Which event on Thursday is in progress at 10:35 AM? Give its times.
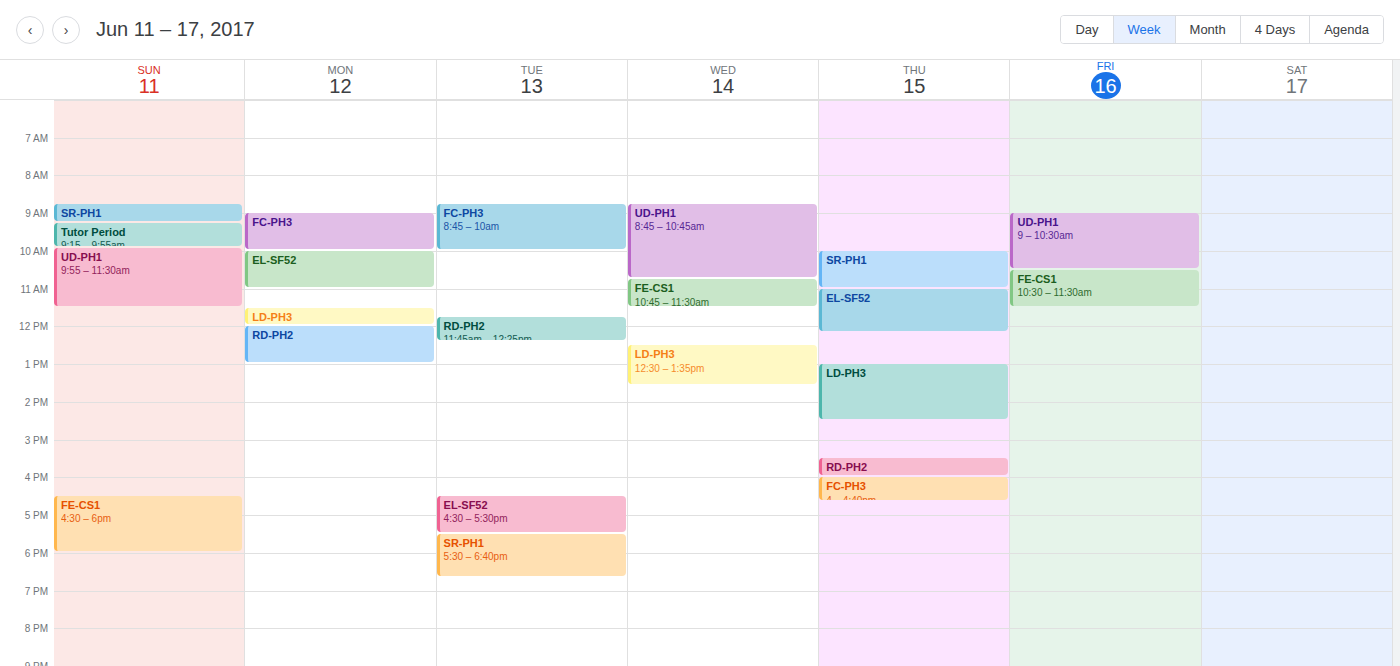
"SR-PH1", 10:00 AM to 11:00 AM